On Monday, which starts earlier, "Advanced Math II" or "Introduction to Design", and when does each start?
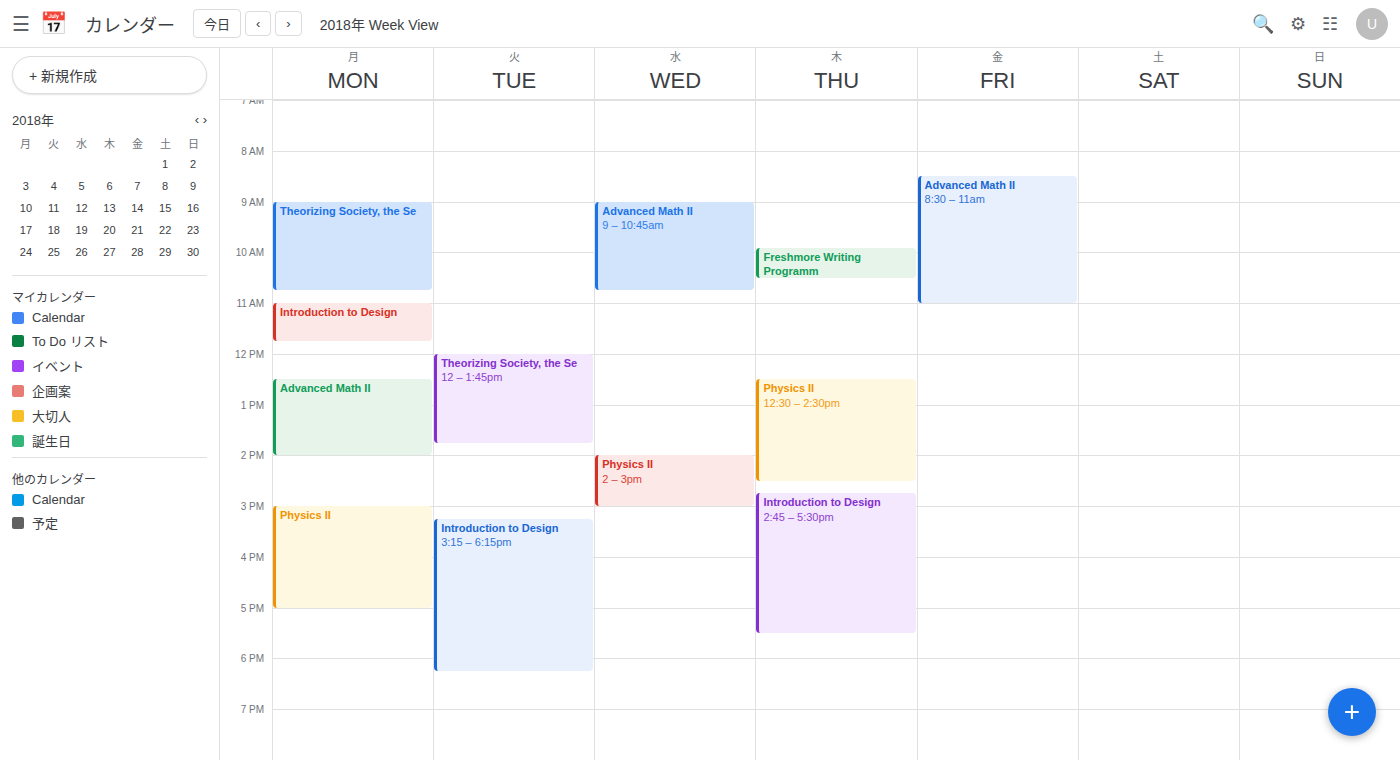
"Introduction to Design" 11:00; "Advanced Math II" 12:30.